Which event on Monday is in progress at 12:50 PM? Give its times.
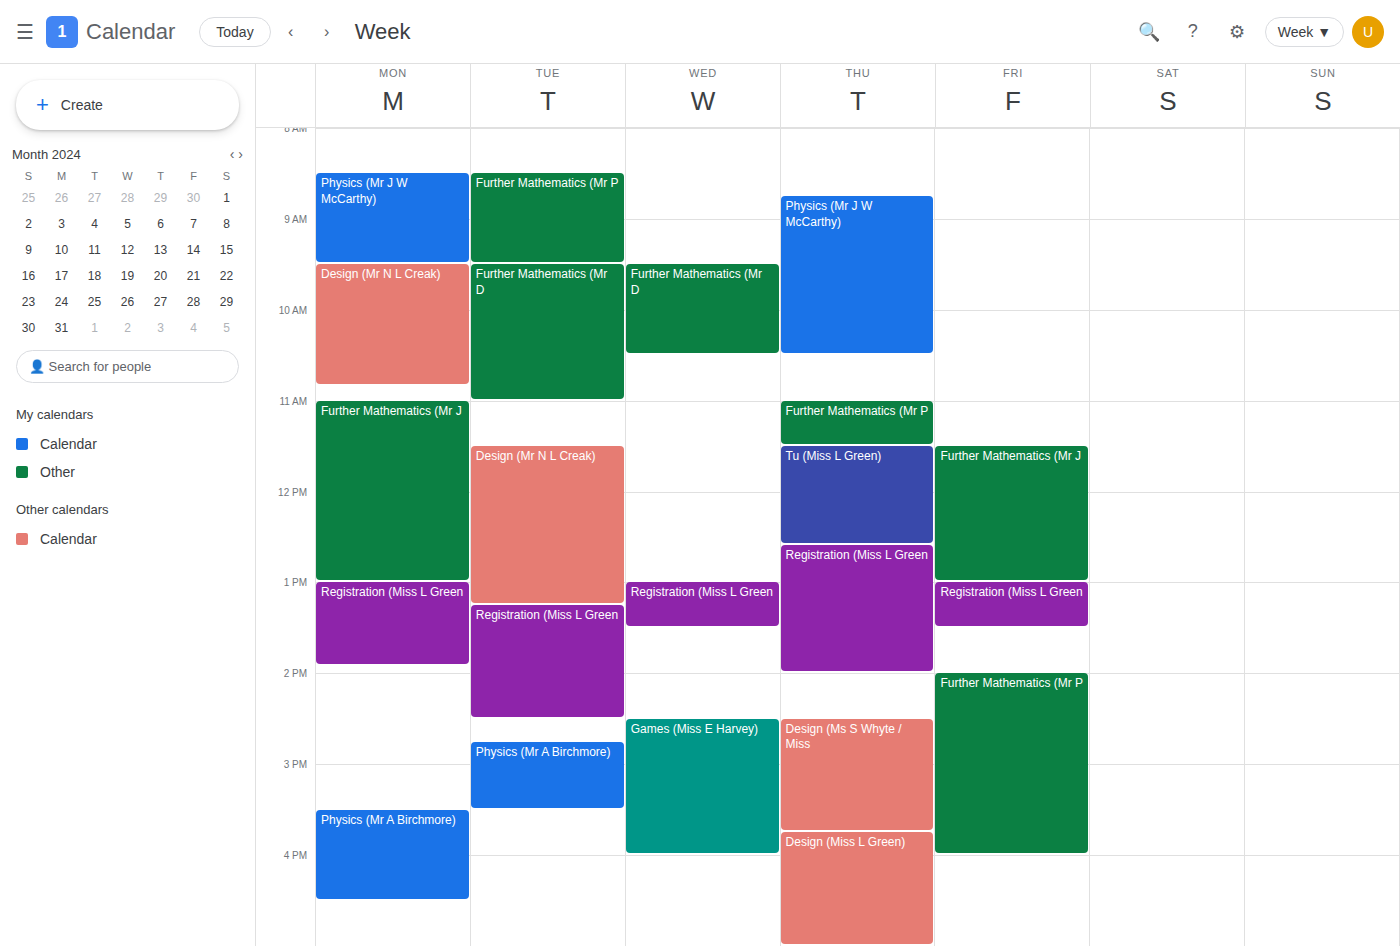
"Further Mathematics (Mr J", 11:00 AM to 1:00 PM